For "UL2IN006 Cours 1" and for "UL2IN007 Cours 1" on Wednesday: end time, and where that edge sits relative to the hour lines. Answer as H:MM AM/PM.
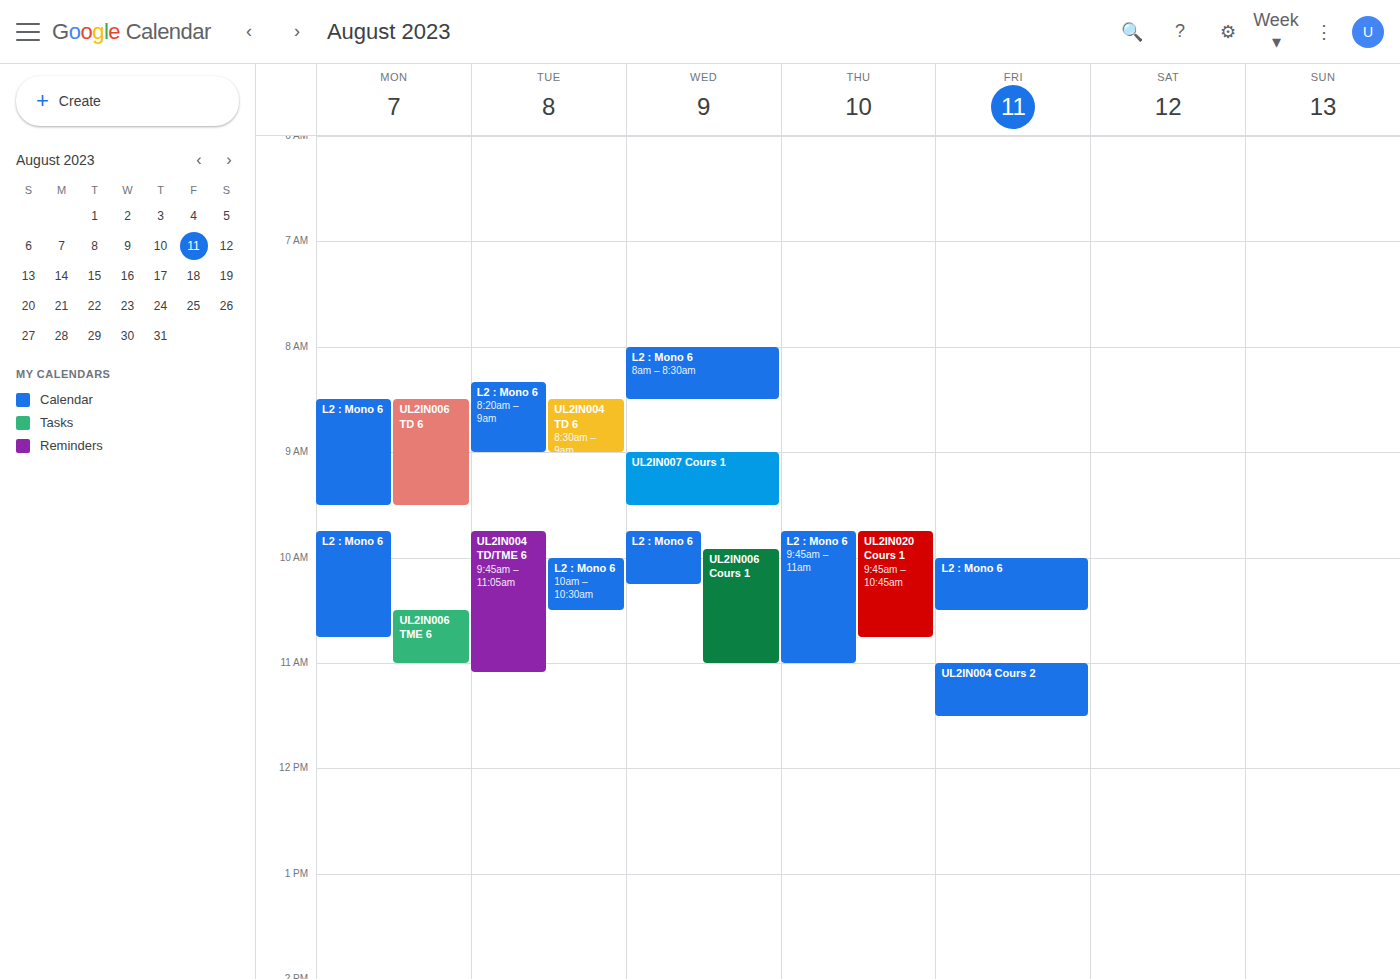
"UL2IN006 Cours 1": 11:00 AM, exactly on the 11 AM line. "UL2IN007 Cours 1": 9:30 AM, halfway between the 9 AM and 10 AM lines.